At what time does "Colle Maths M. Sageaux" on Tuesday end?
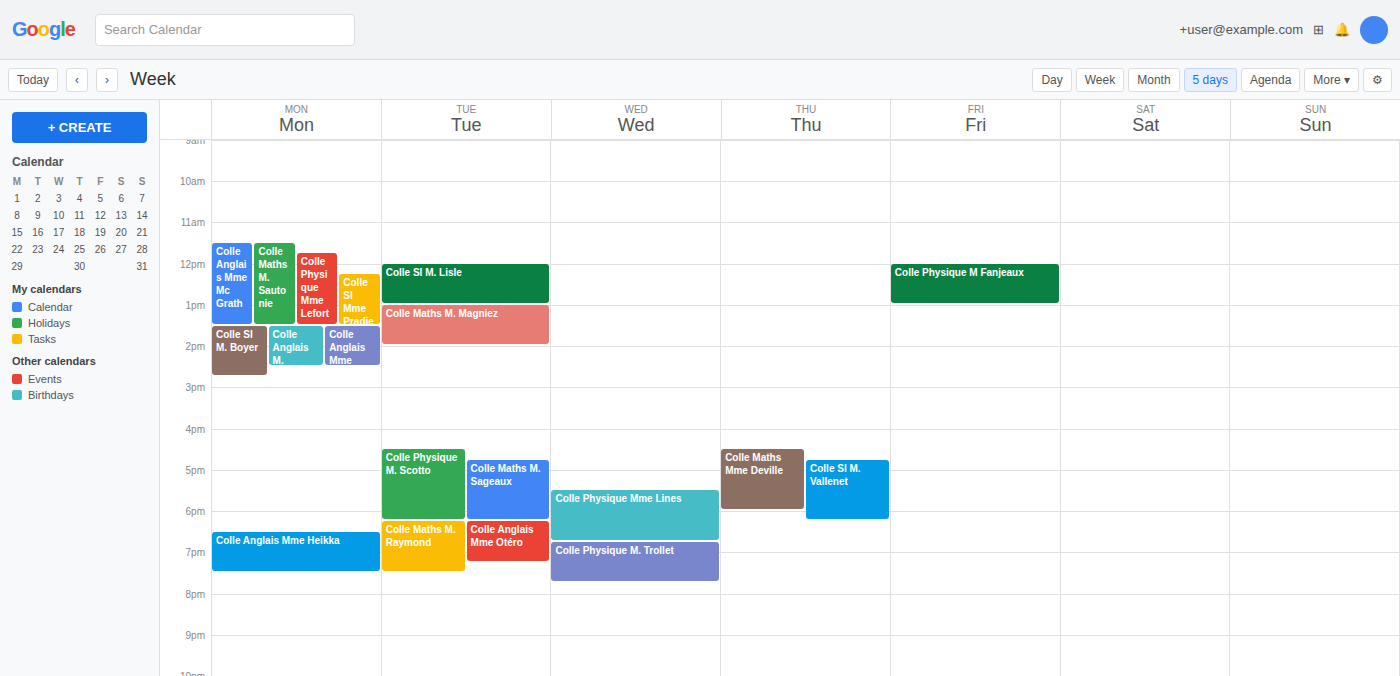
6:15 PM